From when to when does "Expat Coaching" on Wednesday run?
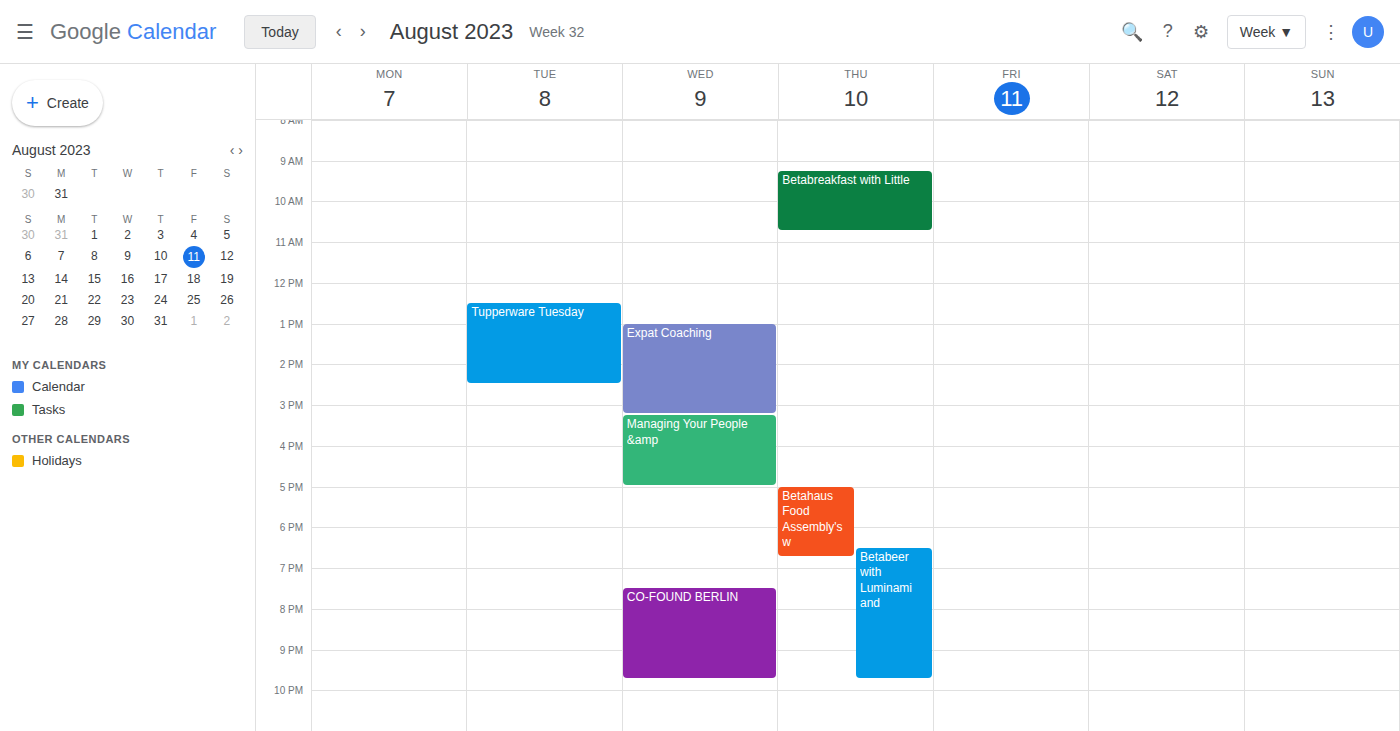
1:00 PM to 3:15 PM